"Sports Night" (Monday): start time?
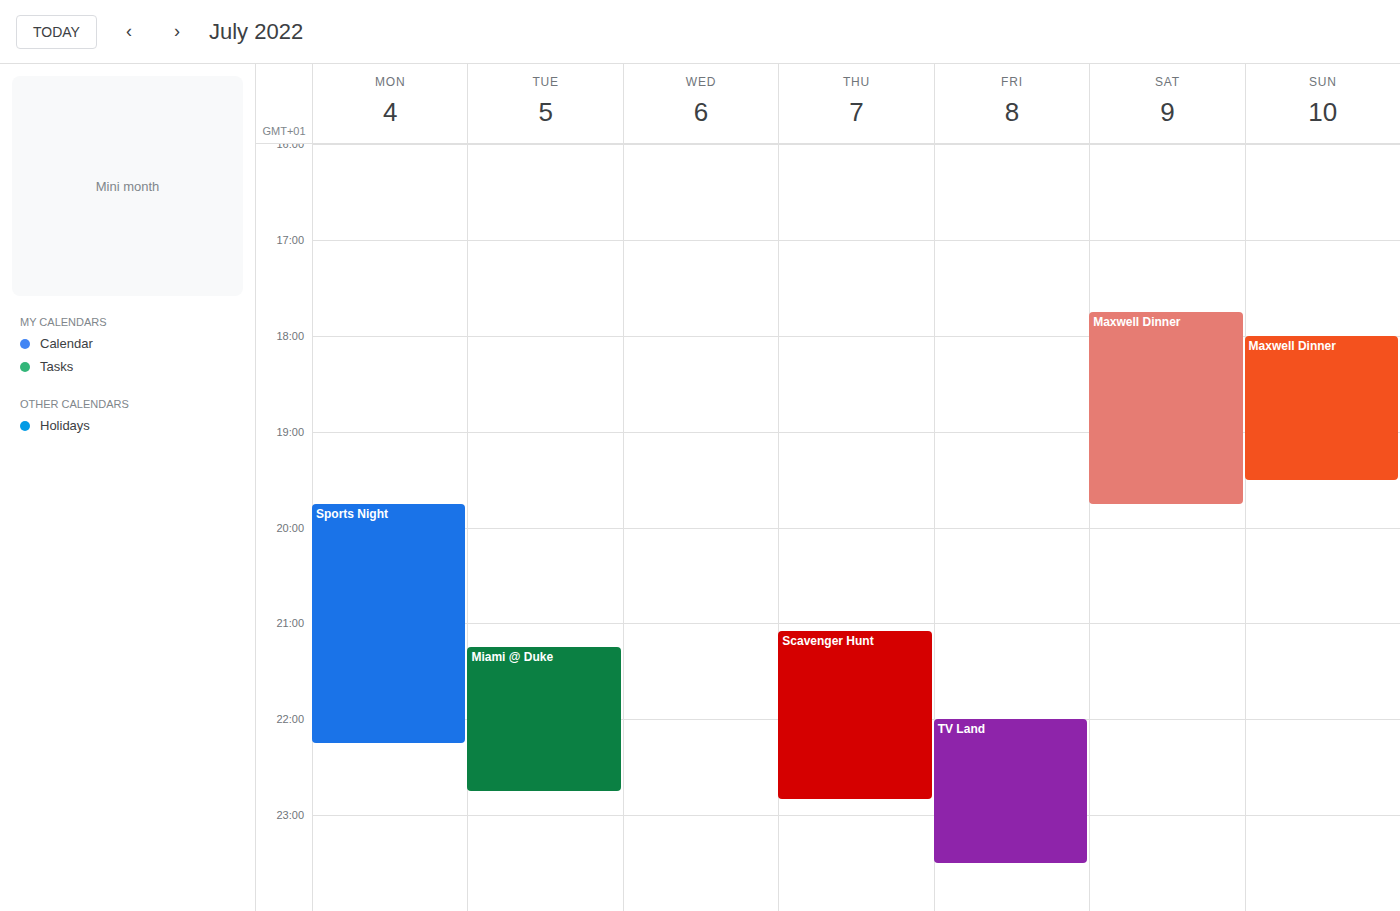
7:45 PM